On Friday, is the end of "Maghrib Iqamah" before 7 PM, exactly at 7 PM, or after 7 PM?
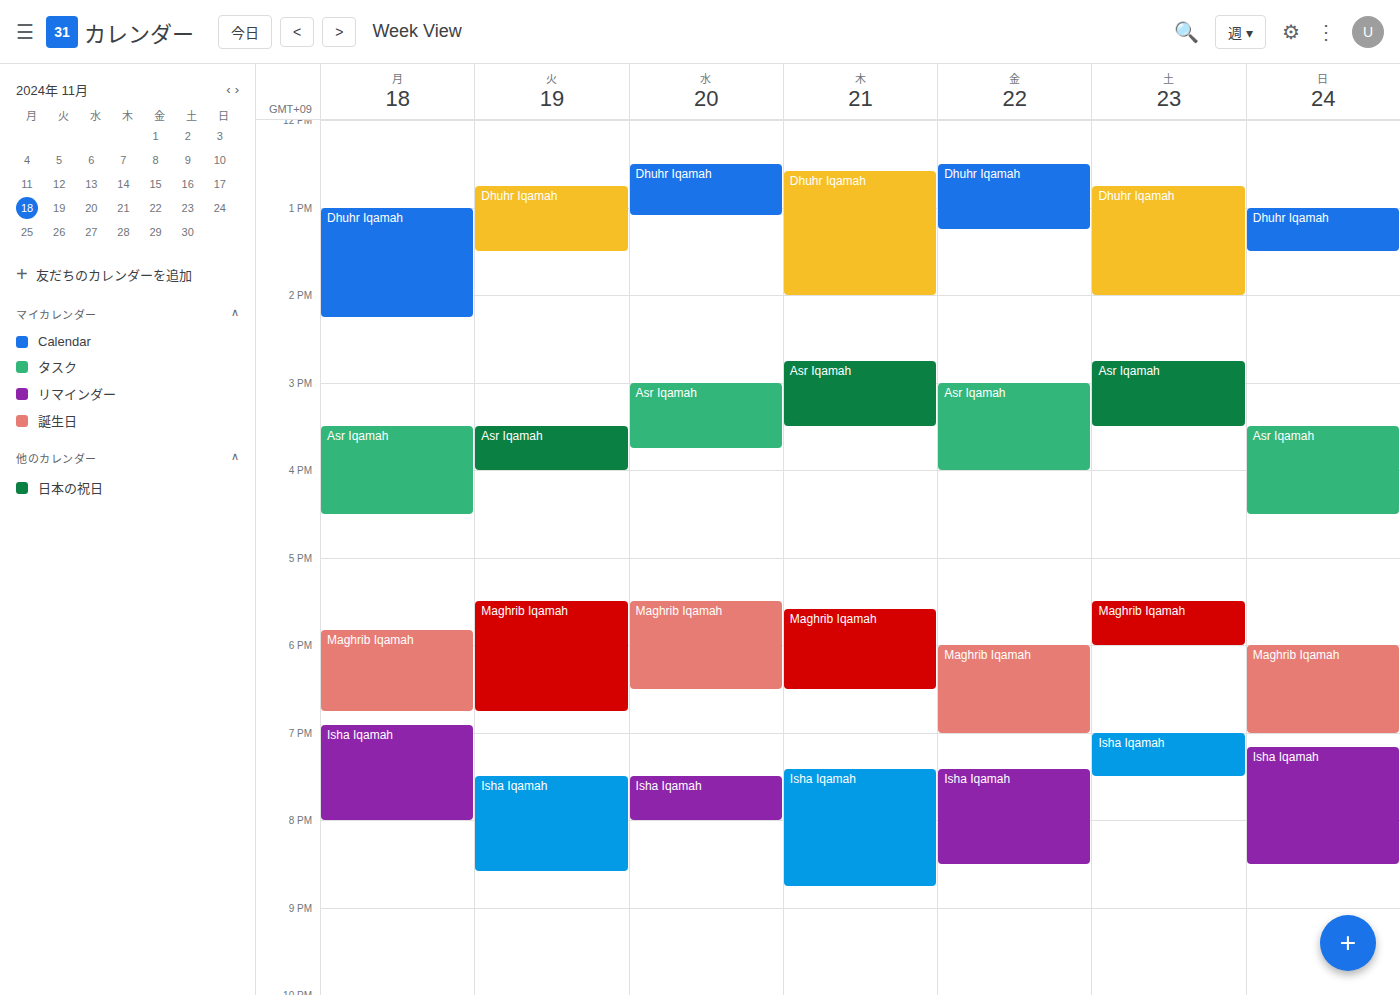
7:00 PM -- exactly at 7 PM, on the 7 PM line.